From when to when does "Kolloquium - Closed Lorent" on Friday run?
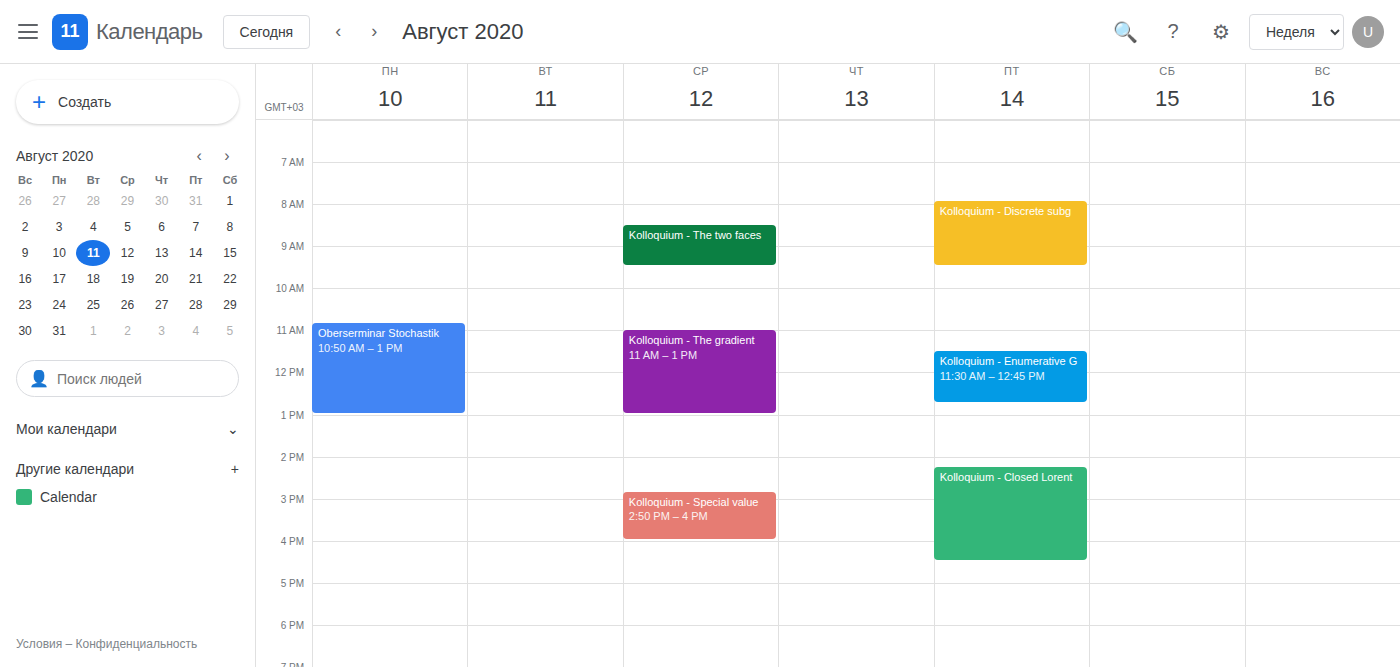
2:15 PM to 4:30 PM